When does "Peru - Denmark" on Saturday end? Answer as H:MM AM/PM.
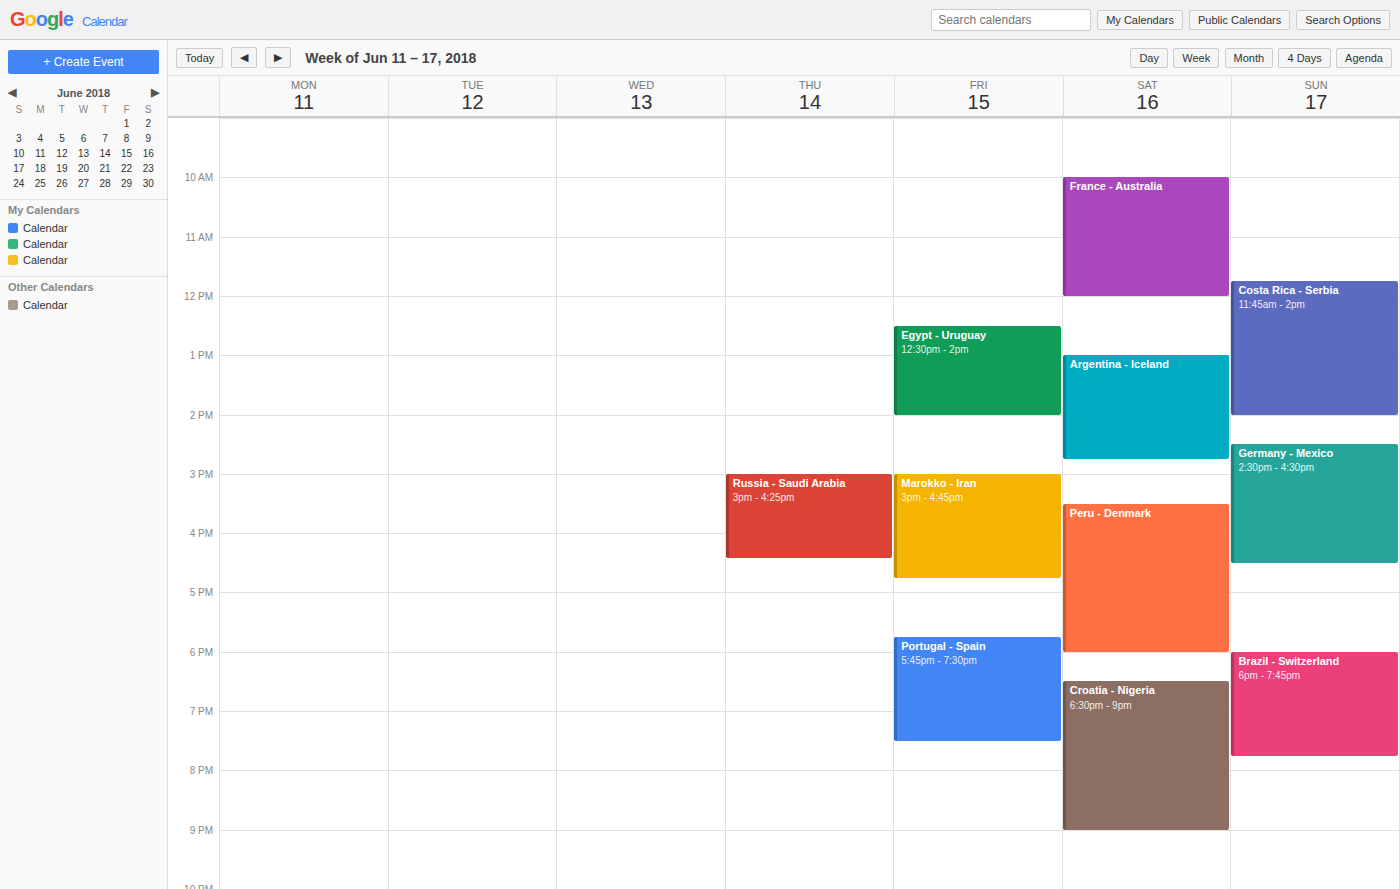
6:00 PM